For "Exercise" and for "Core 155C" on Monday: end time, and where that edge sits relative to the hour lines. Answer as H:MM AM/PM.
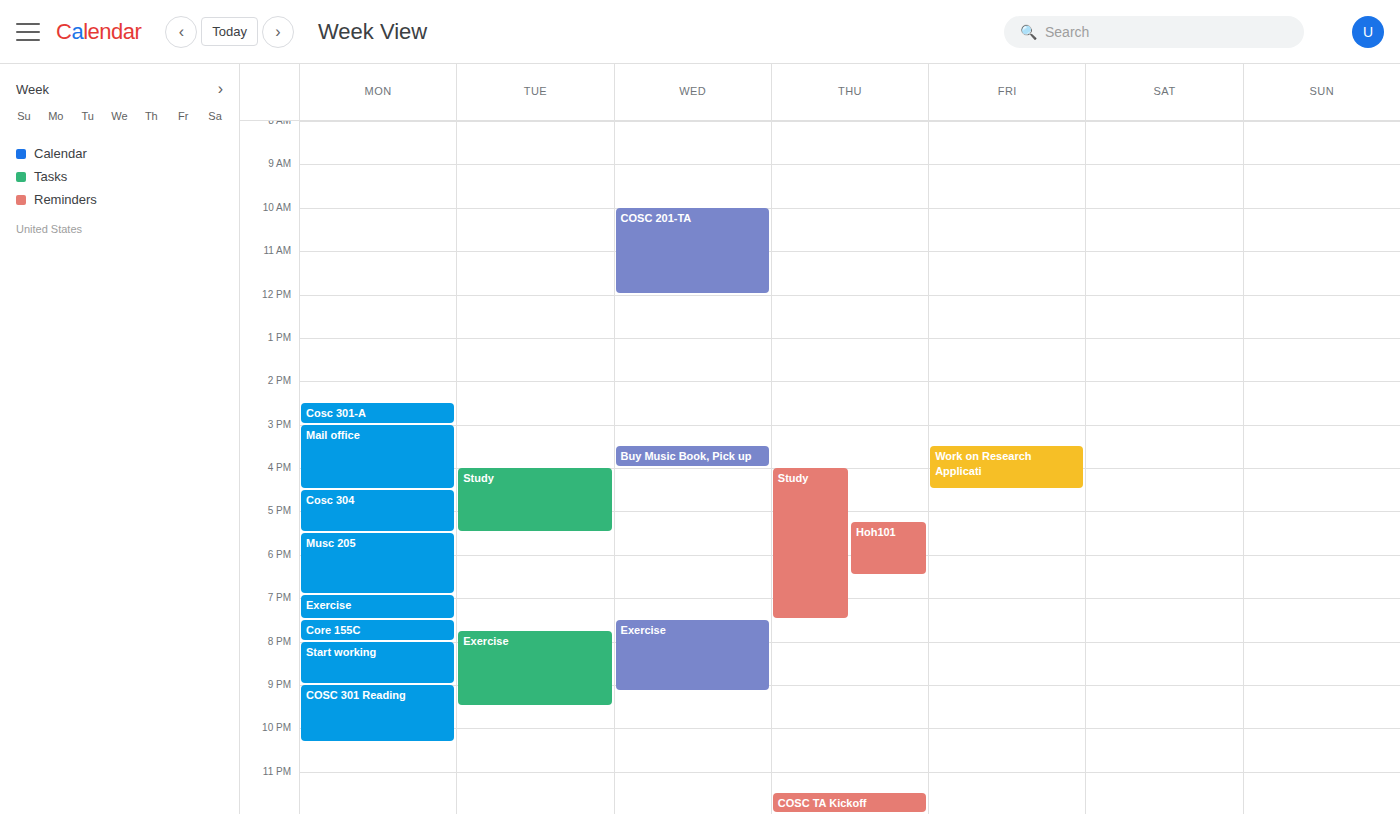
"Exercise": 7:30 PM, halfway between the 7 PM and 8 PM lines. "Core 155C": 8:00 PM, exactly on the 8 PM line.